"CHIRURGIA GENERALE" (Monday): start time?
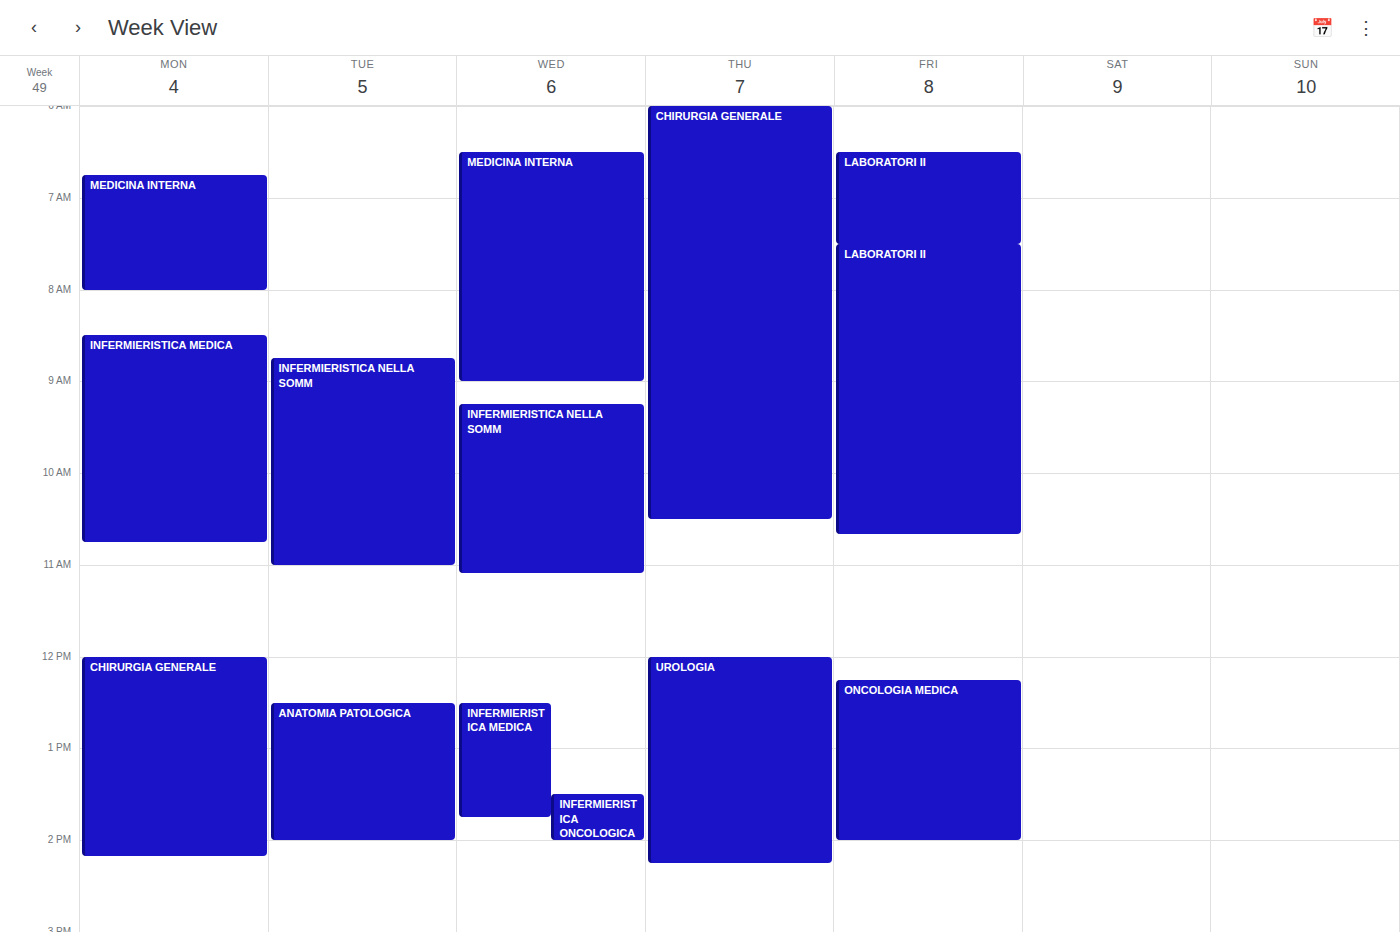
12:00 PM